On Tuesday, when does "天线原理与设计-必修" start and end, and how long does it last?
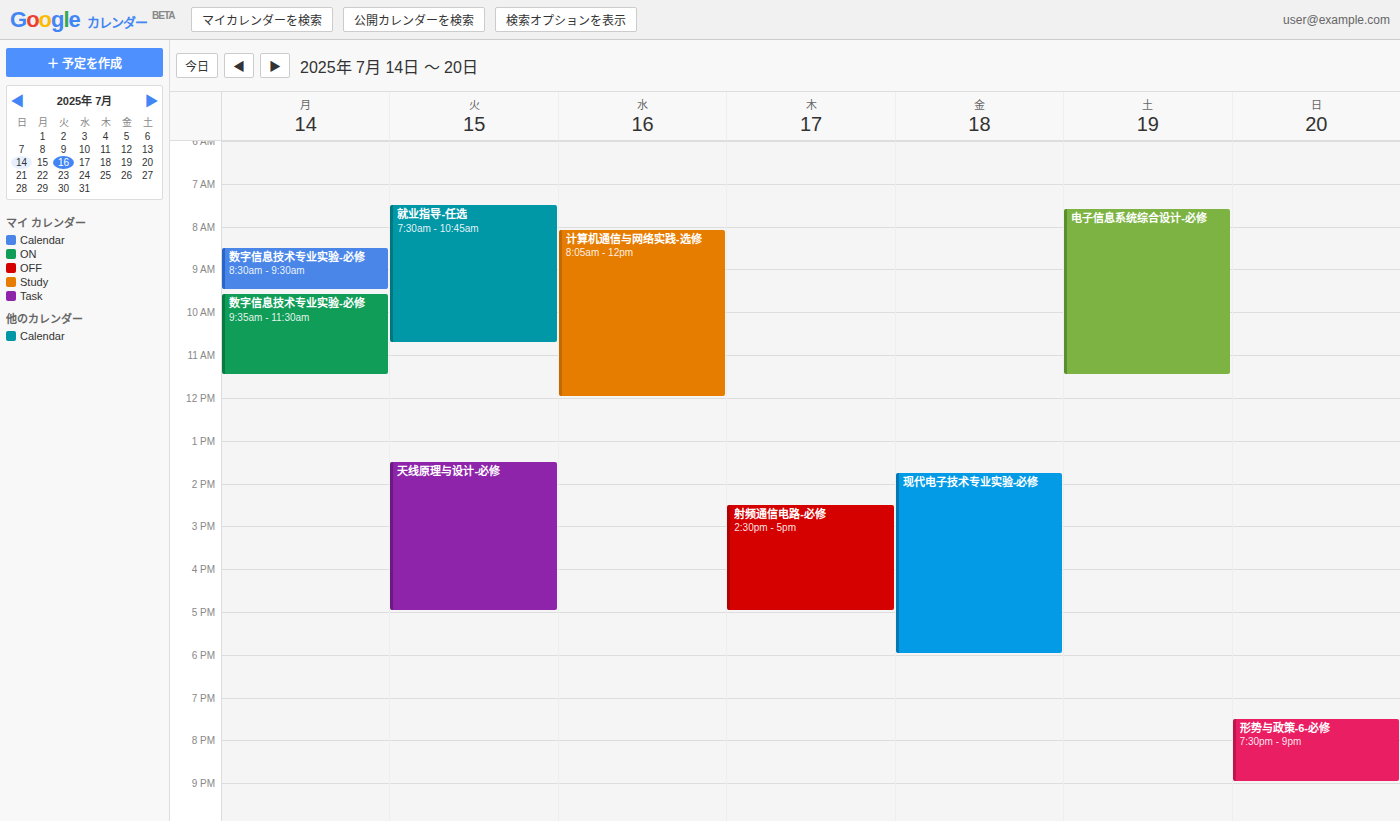
1:30 PM to 5:00 PM, 3 hours 30 minutes